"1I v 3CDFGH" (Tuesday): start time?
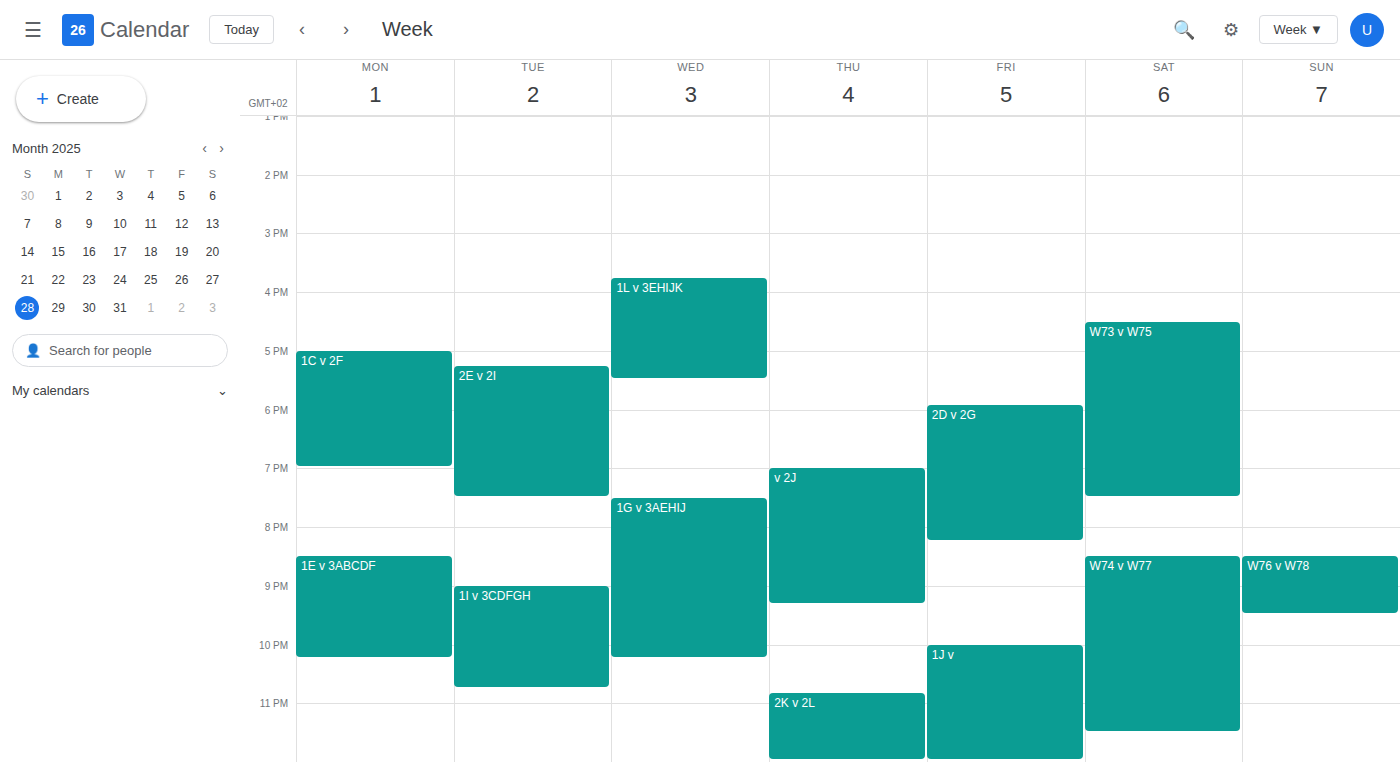
9:00 PM